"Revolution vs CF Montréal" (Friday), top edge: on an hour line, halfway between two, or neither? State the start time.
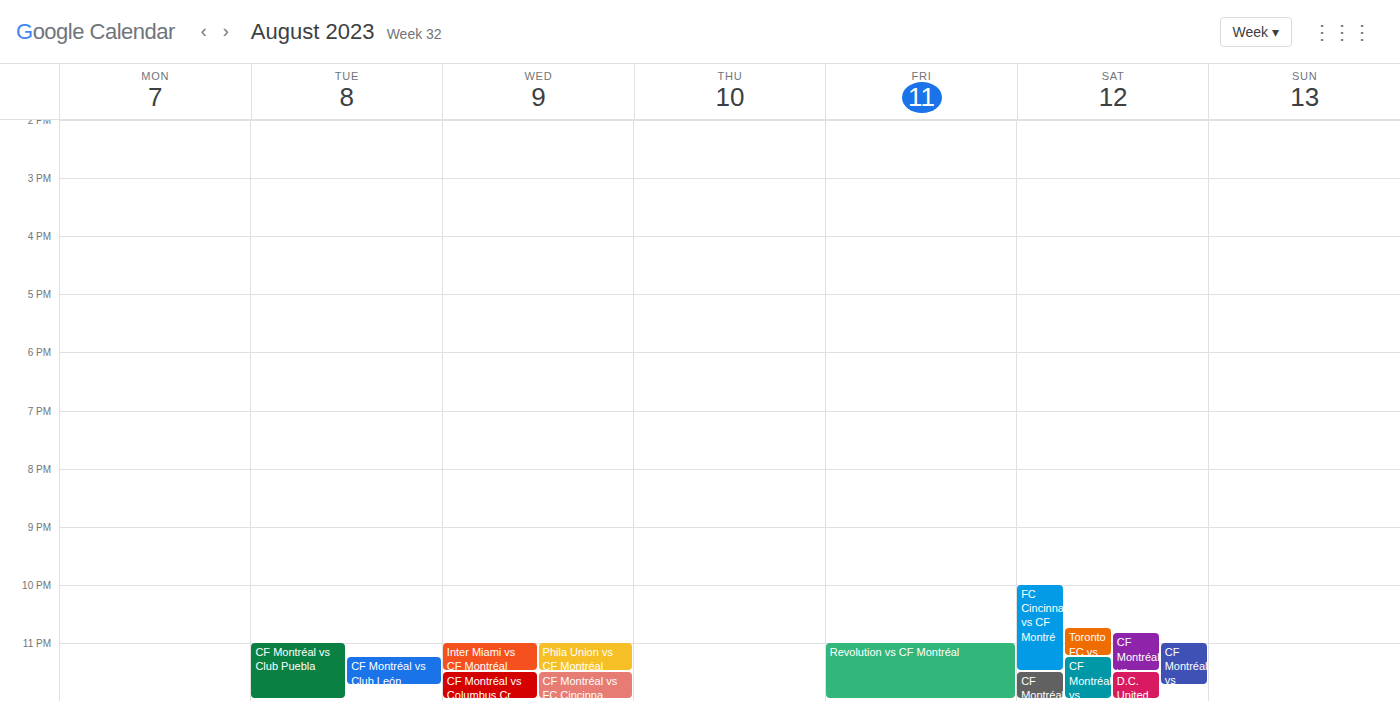
11:00 PM -- exactly on the 11 PM line.